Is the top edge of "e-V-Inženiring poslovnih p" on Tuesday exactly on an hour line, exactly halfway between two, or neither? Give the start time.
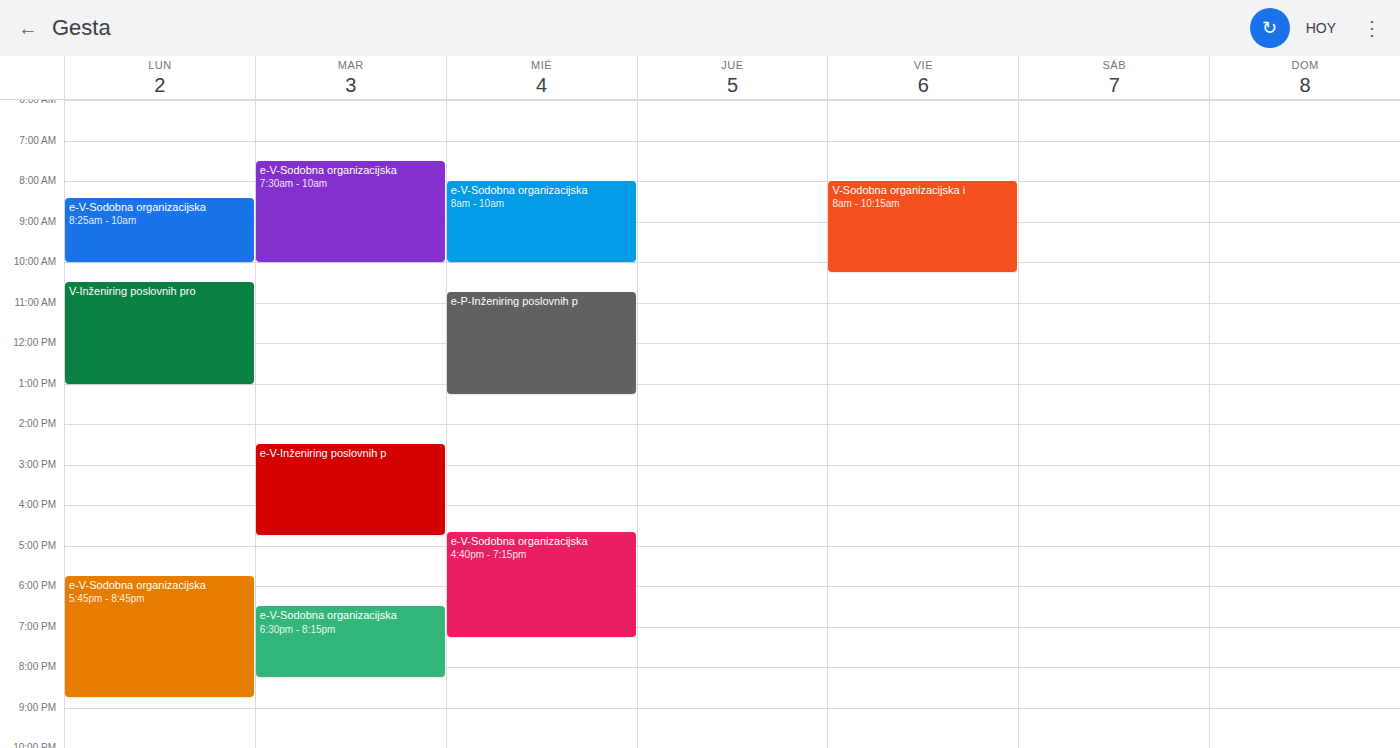
2:30 PM -- halfway between the 2 PM and 3 PM lines.